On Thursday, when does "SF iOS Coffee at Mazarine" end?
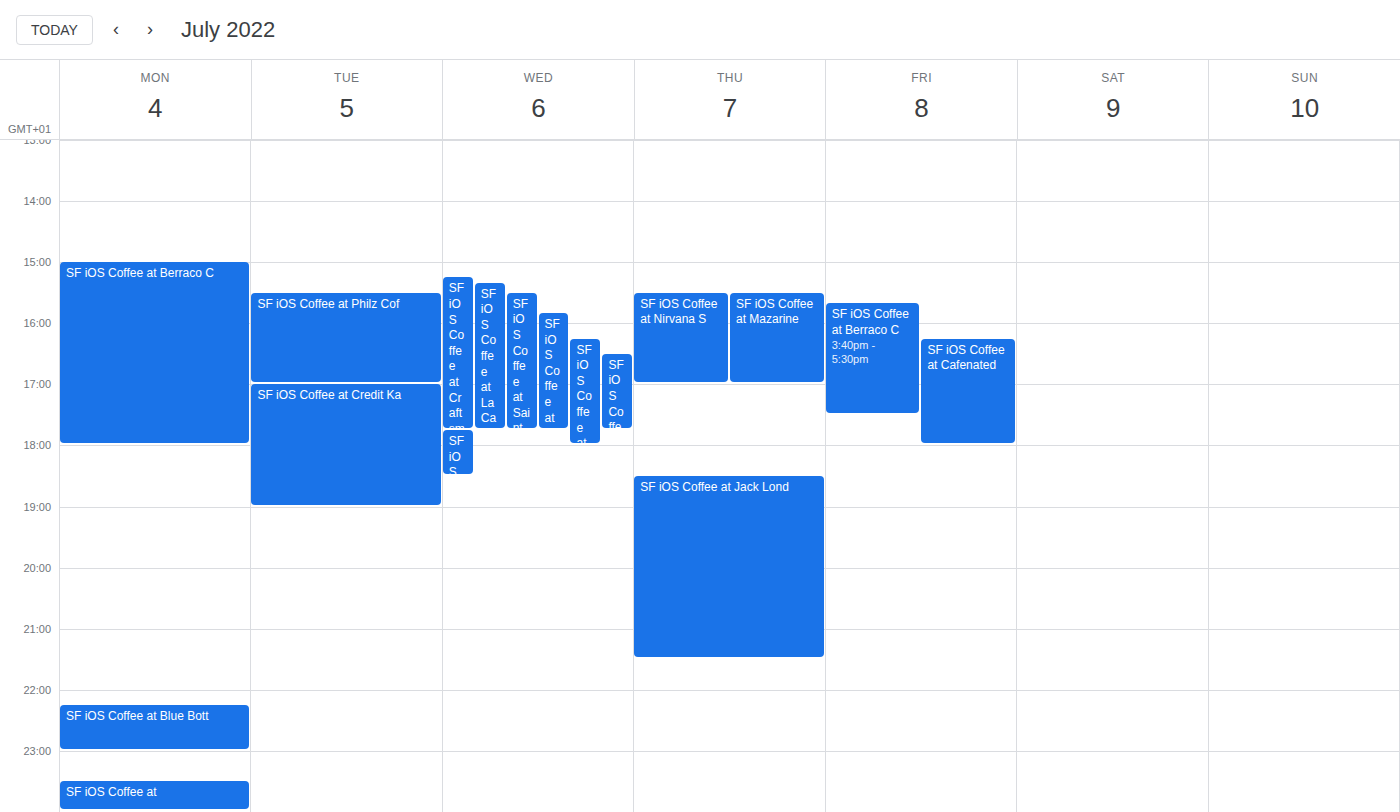
5:00 PM